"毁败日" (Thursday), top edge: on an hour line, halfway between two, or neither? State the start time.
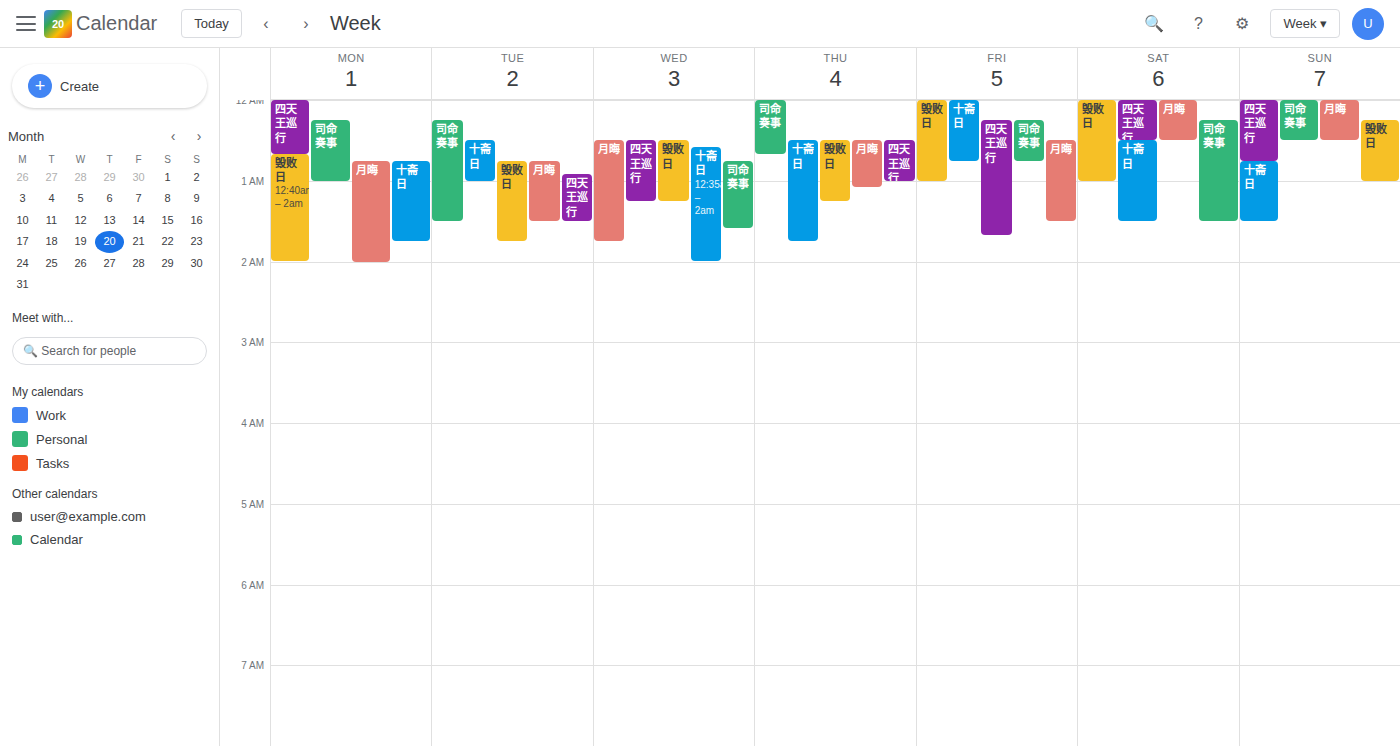
12:30 AM -- halfway between the 12 AM and 1 AM lines.